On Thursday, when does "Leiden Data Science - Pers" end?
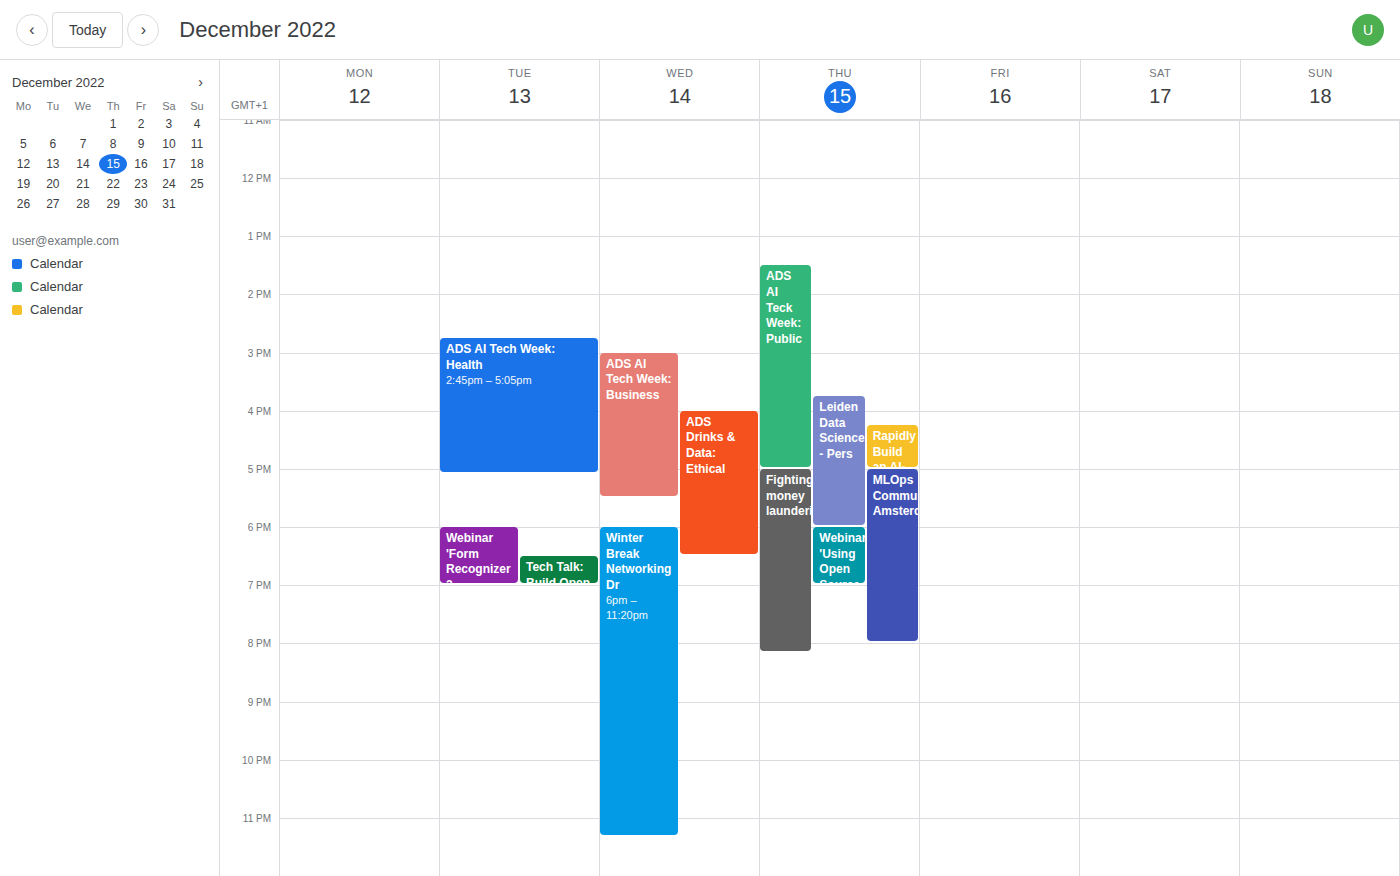
6:00 PM